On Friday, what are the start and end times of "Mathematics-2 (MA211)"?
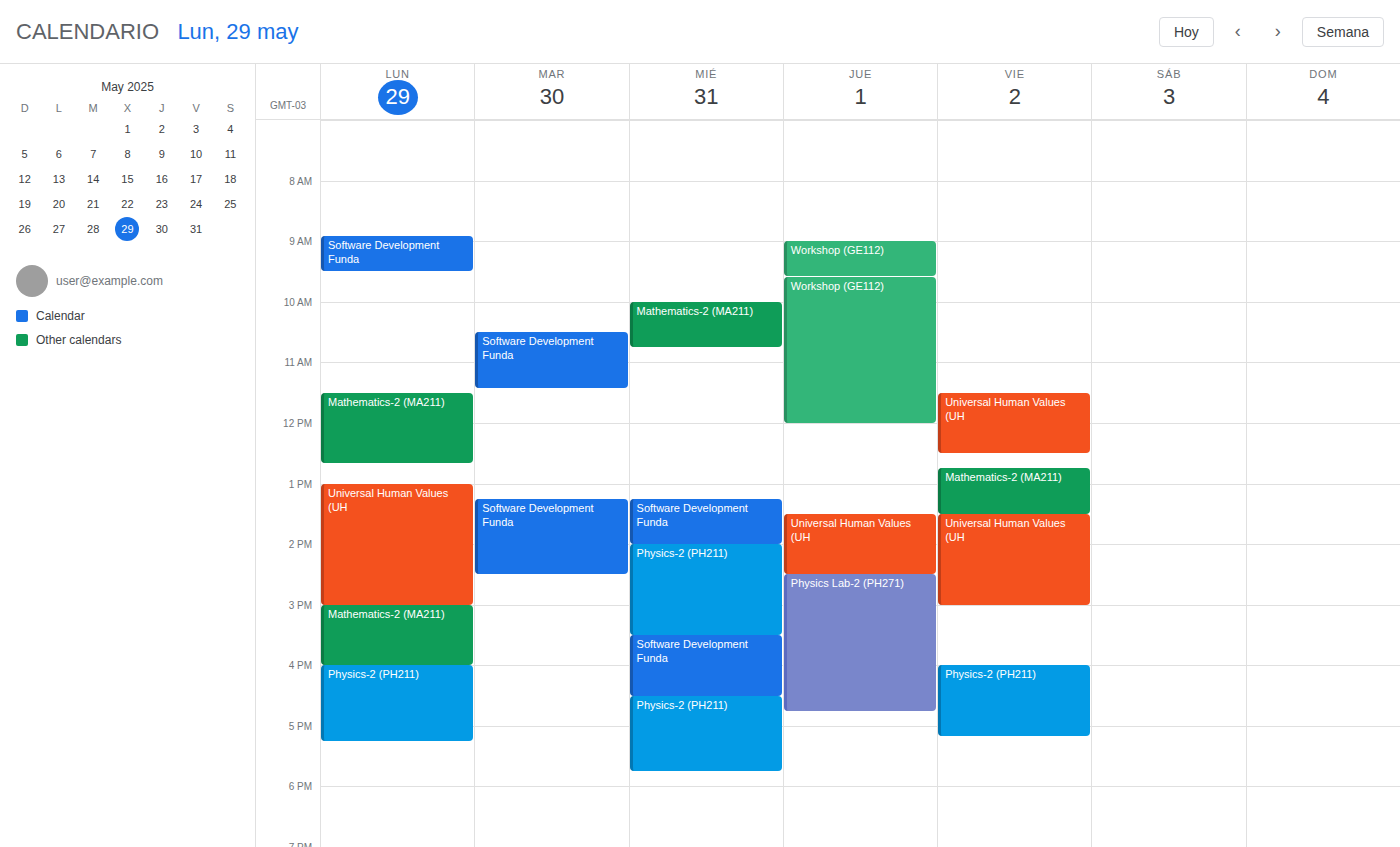
12:45 to 13:30